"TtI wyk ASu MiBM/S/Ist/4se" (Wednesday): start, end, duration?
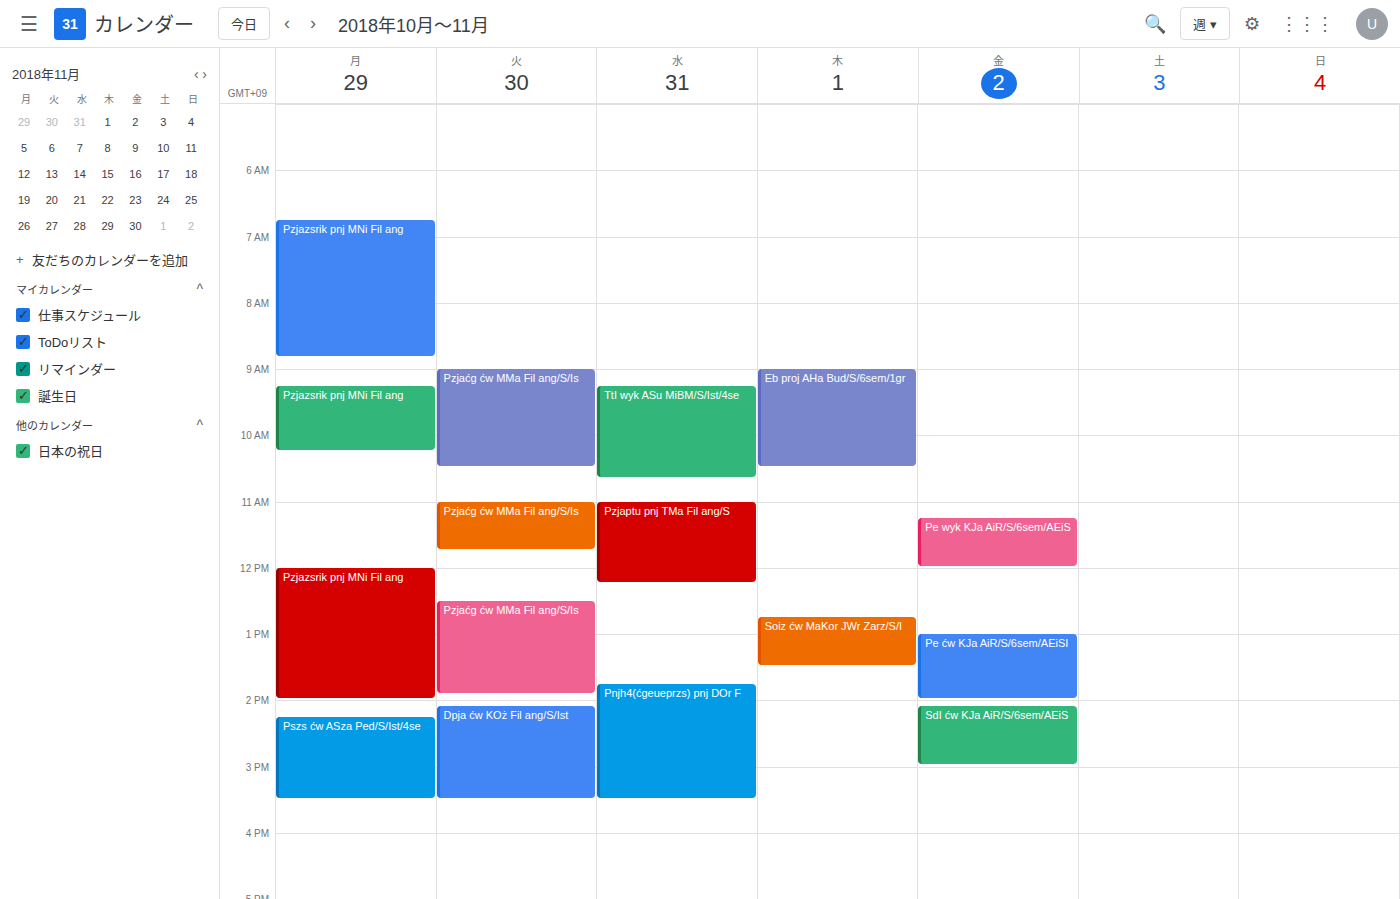
9:15 AM to 10:40 AM, 1 hour 25 minutes